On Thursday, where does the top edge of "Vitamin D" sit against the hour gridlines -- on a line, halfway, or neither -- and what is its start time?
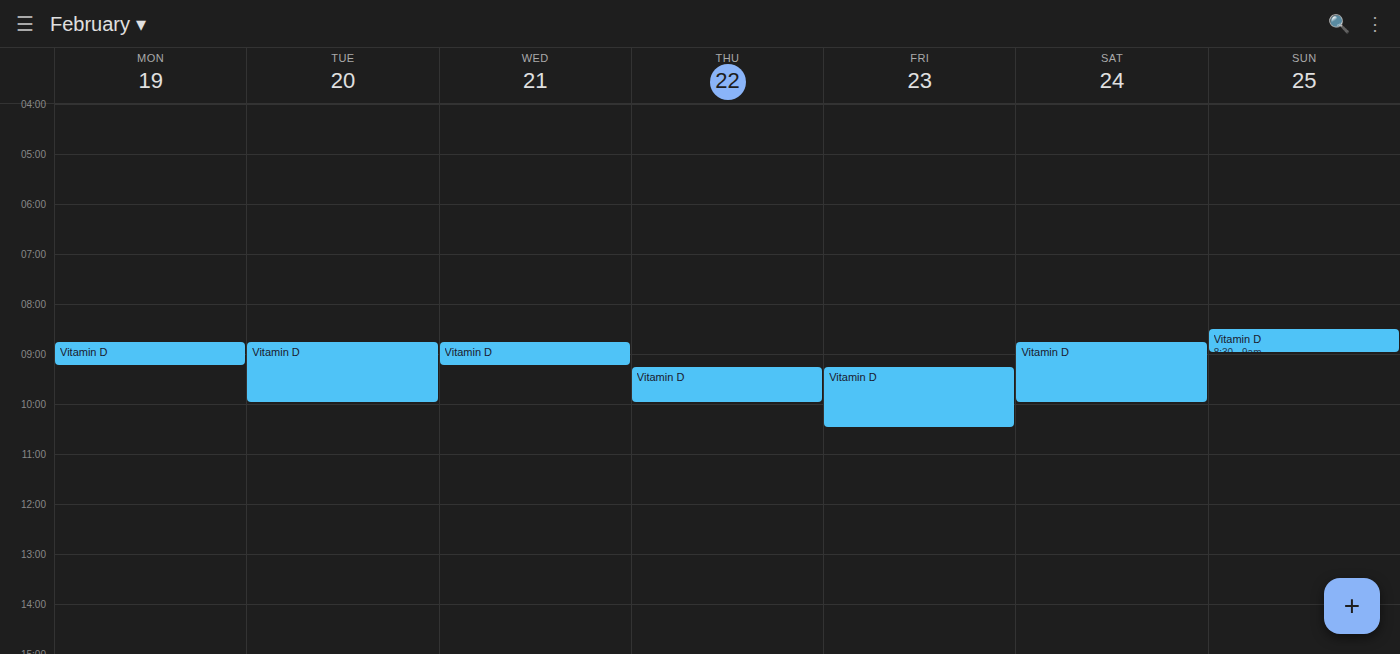
09:15 -- neither: a quarter of the way from the 09:00 line to the 10:00 line.